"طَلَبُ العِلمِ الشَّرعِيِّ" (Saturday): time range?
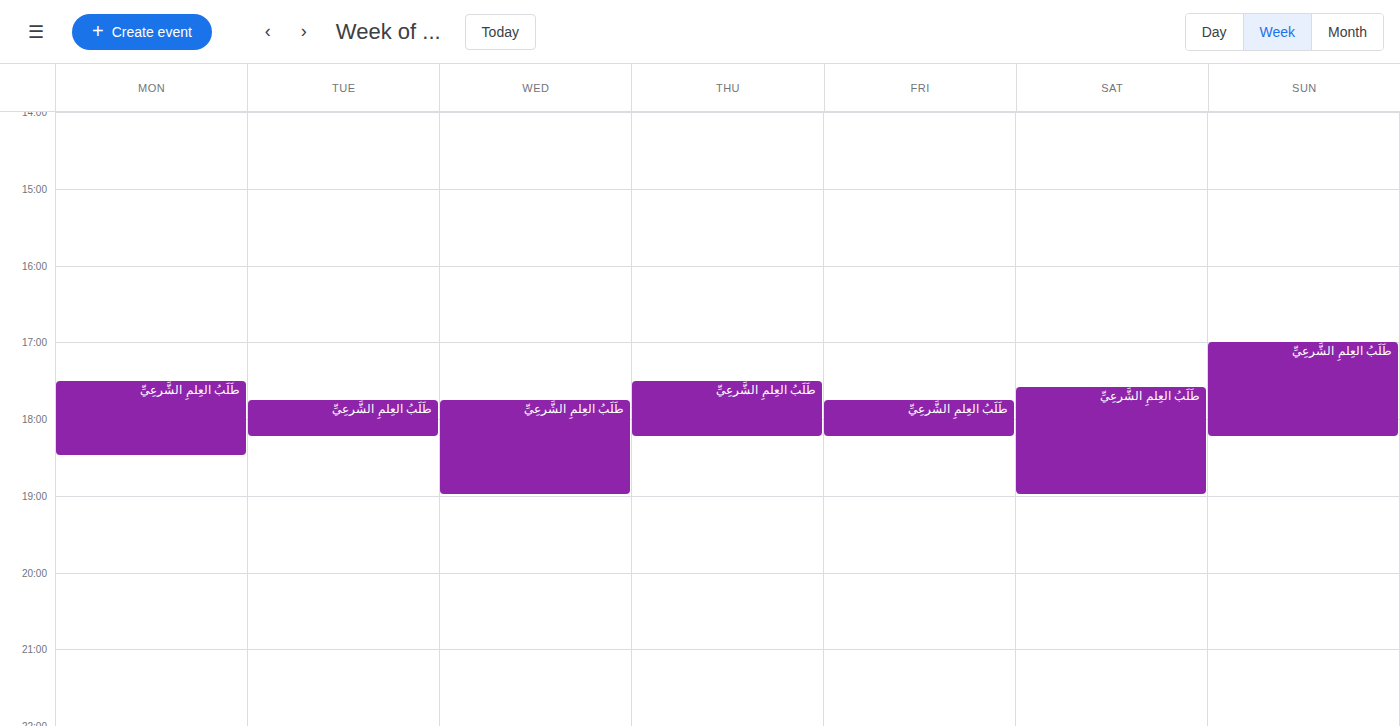
5:35 PM to 7:00 PM